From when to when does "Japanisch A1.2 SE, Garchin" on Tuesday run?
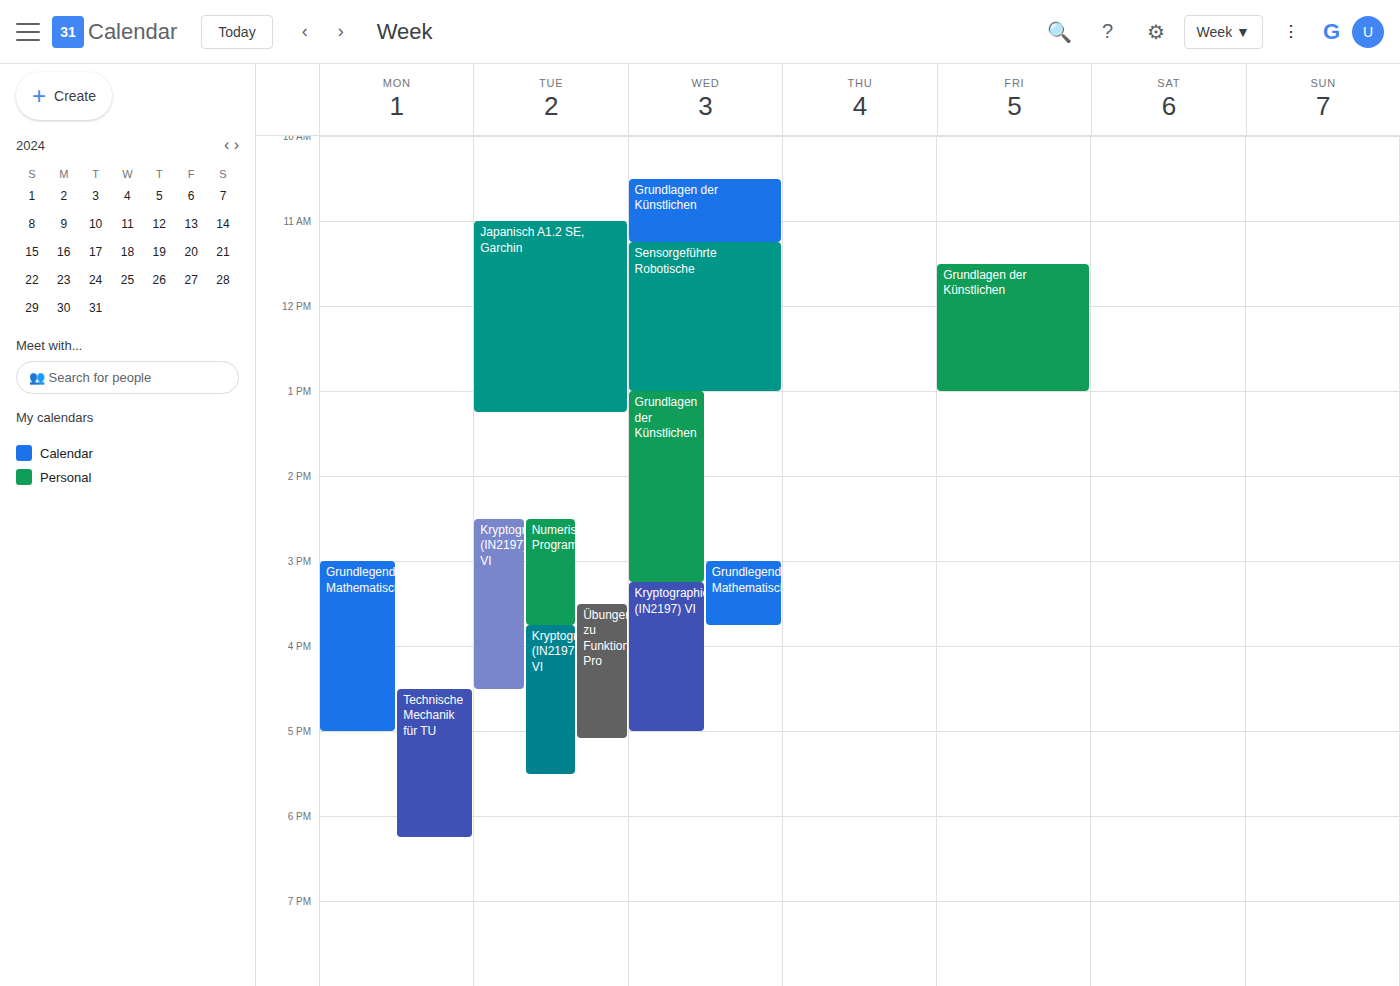
11:00 AM to 1:15 PM